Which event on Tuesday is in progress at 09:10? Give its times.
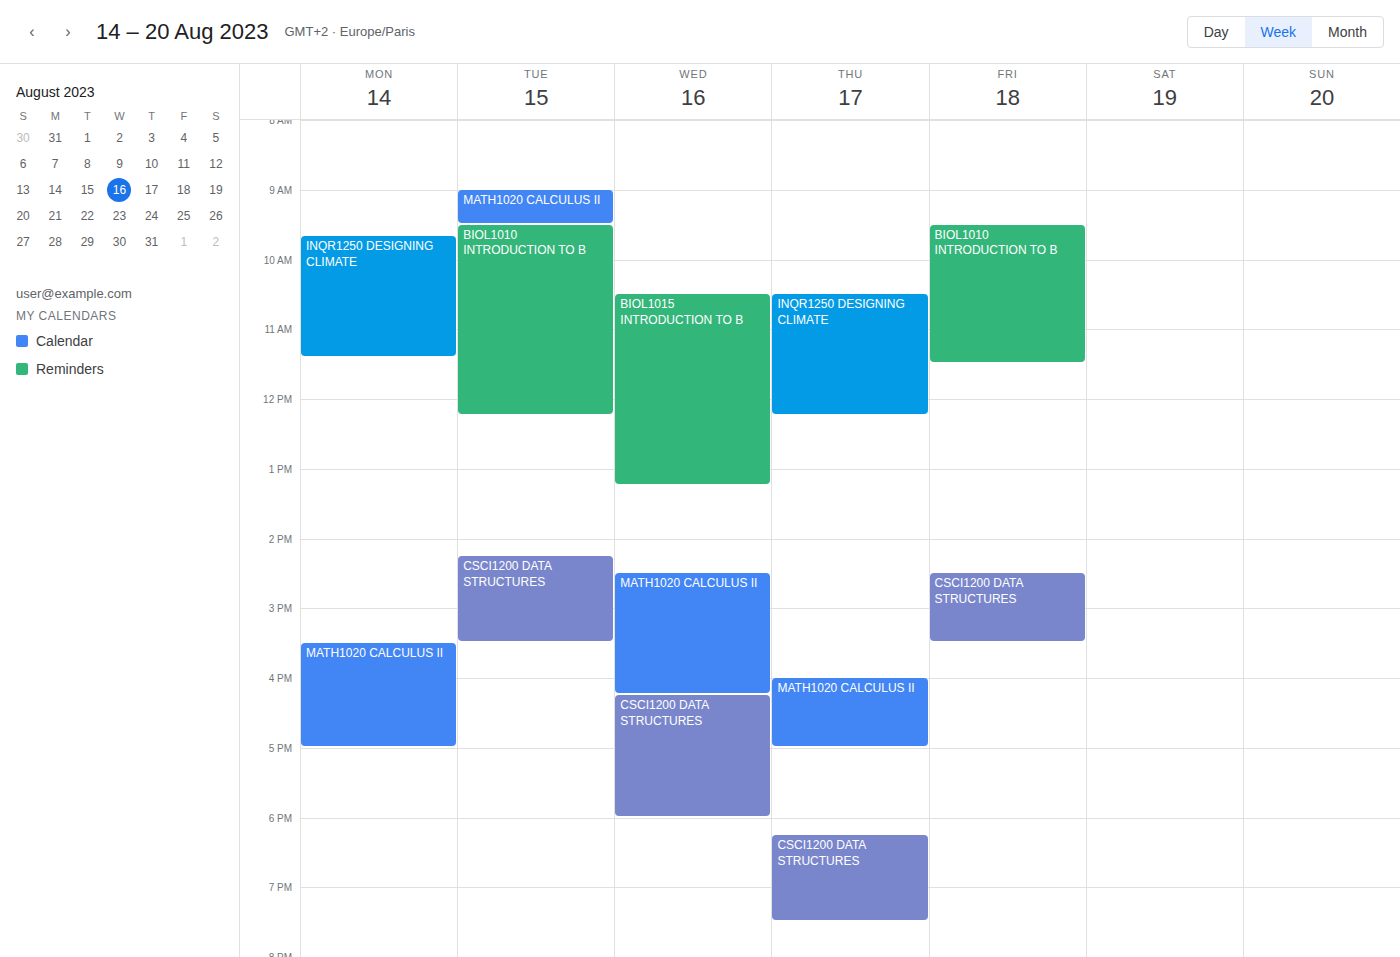
"MATH1020 CALCULUS II", 09:00 to 09:30